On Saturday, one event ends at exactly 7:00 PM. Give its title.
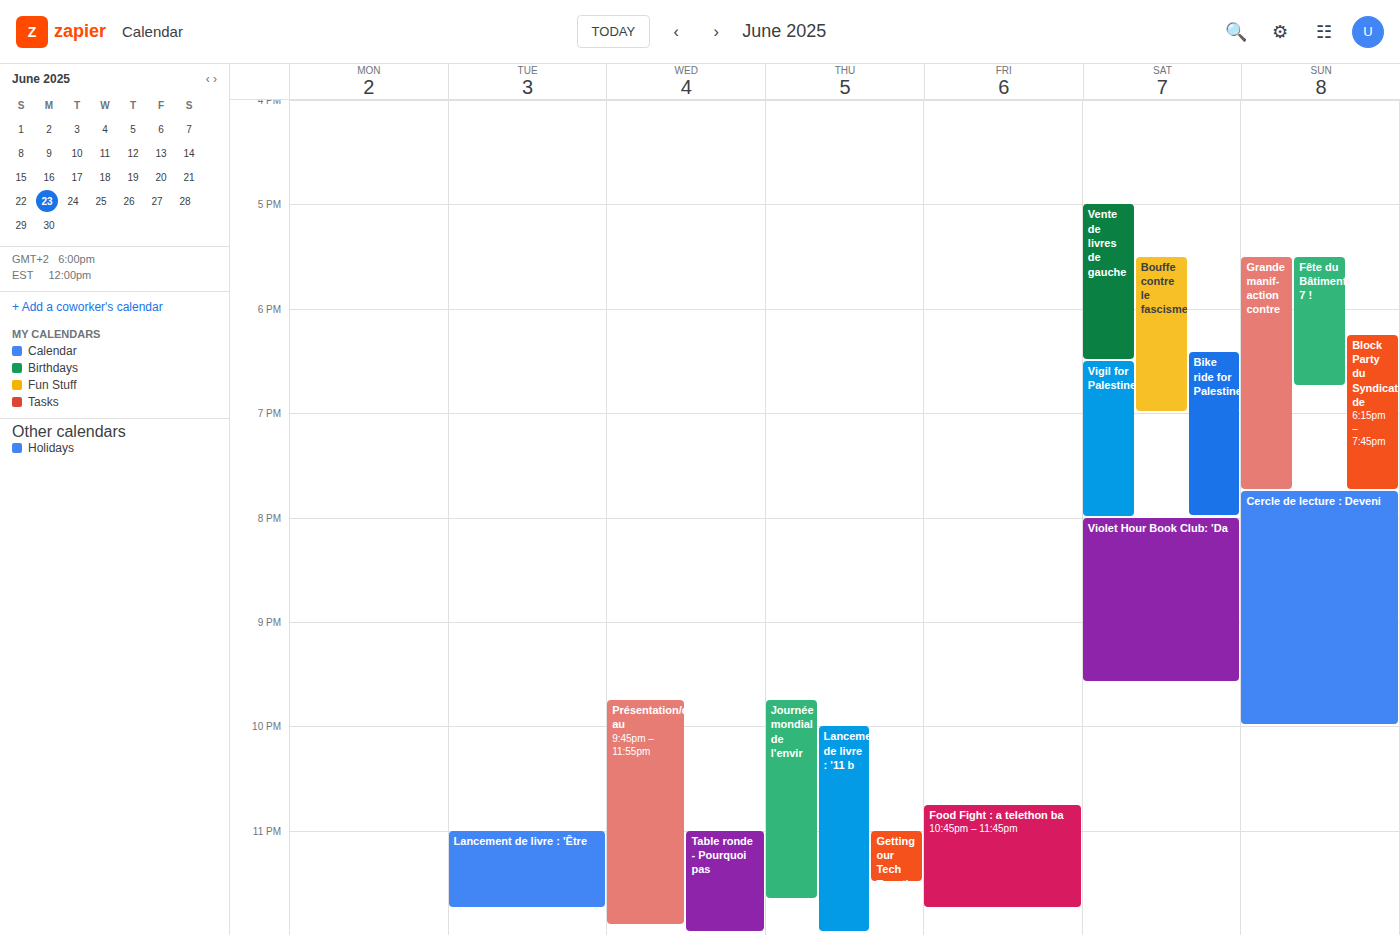
"Bouffe contre le fascisme"